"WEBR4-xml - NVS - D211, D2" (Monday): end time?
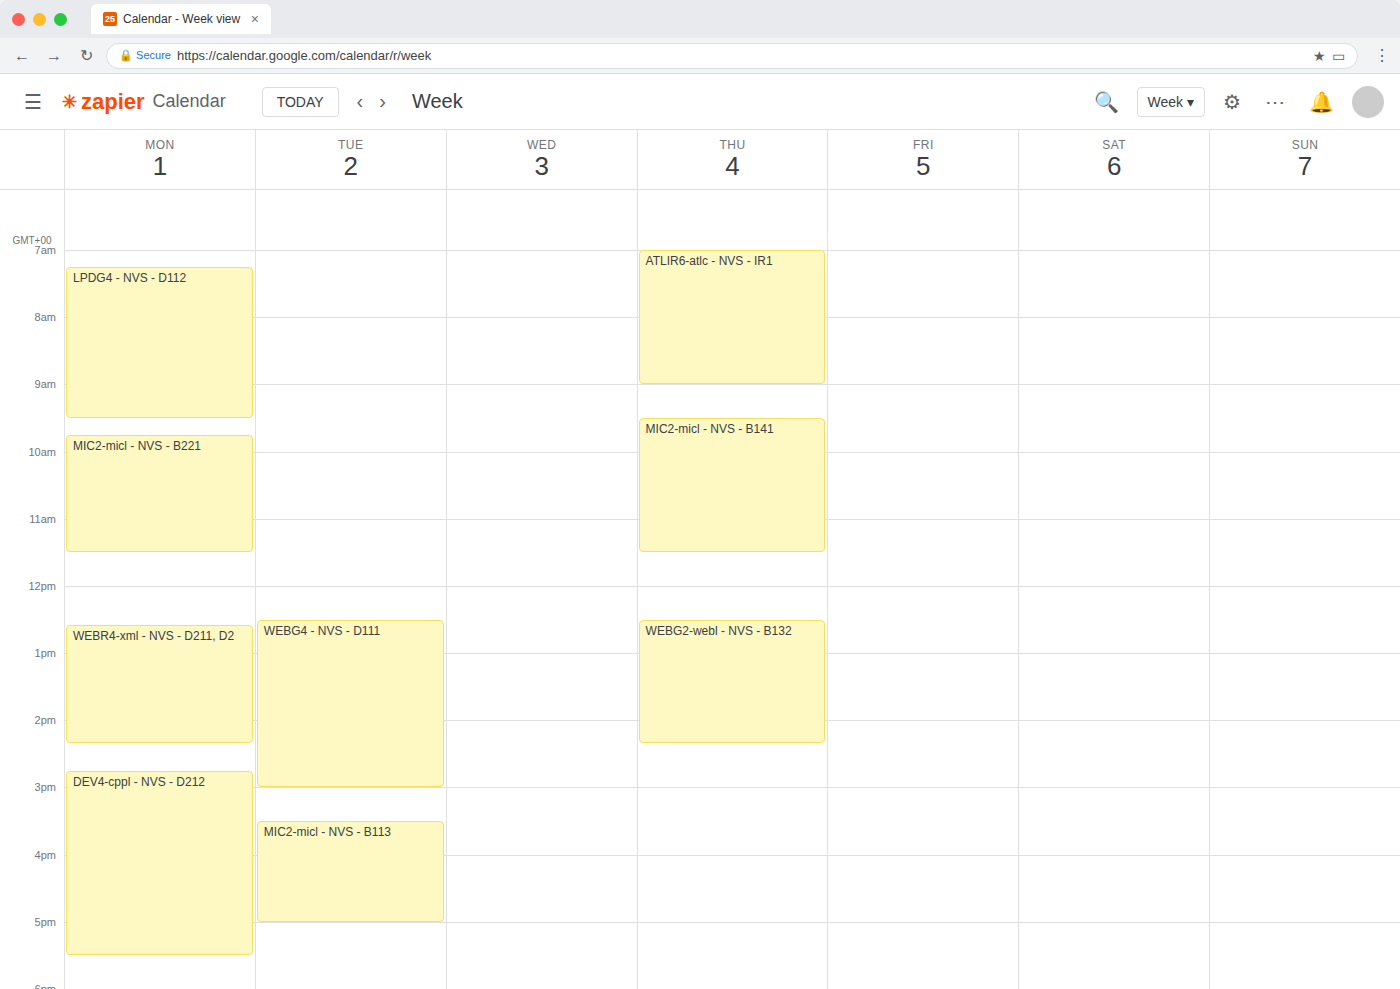
2:20 PM